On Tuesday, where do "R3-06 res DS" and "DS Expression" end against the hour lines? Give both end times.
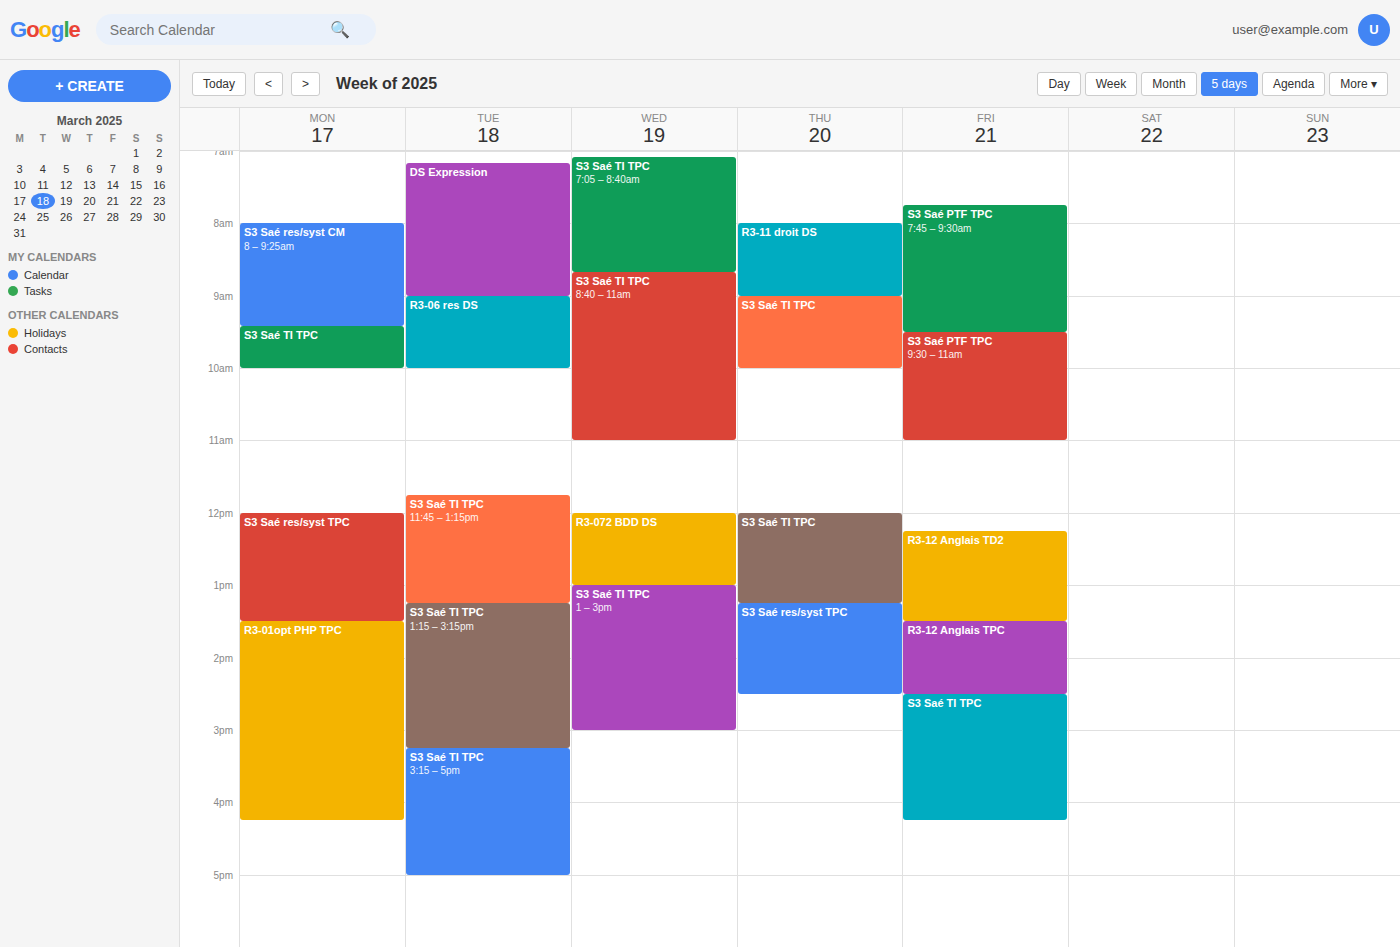
"R3-06 res DS": 10:00 AM, exactly on the 10 AM line. "DS Expression": 9:00 AM, exactly on the 9 AM line.